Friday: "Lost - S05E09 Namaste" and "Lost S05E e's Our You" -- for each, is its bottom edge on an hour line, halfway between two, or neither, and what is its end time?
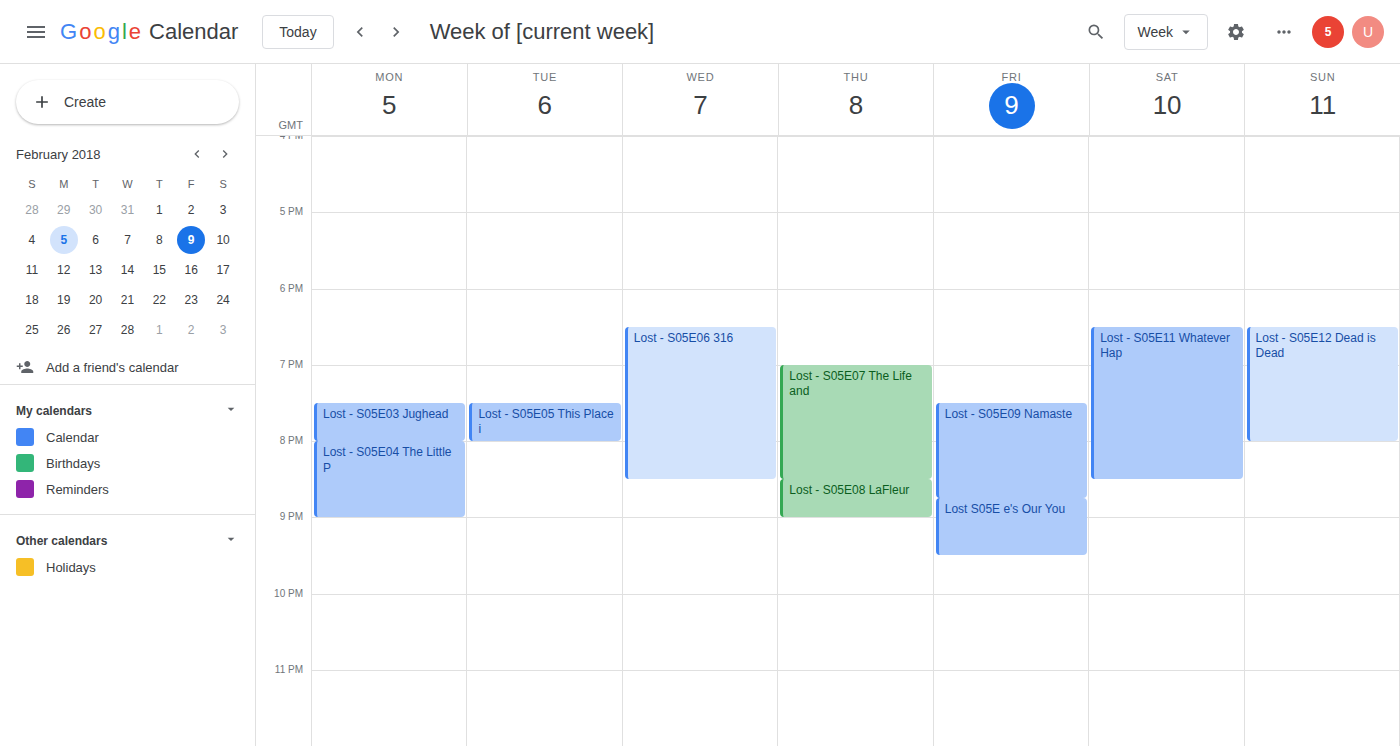
"Lost - S05E09 Namaste": 8:45 PM, neither: three quarters of the way from the 8 PM line to the 9 PM line. "Lost S05E e's Our You": 9:30 PM, halfway between the 9 PM and 10 PM lines.